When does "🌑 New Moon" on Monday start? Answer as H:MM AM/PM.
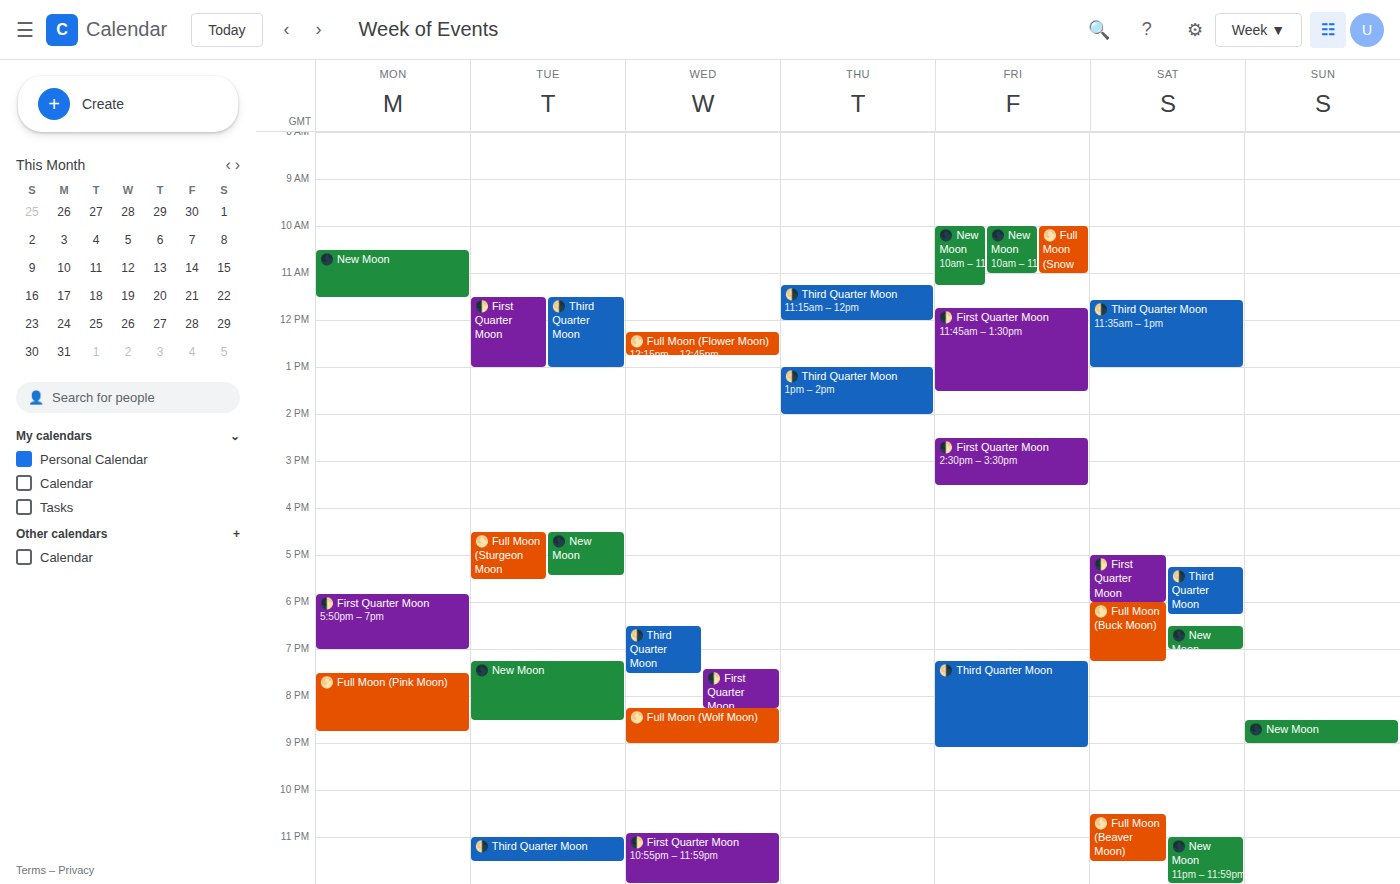
10:30 AM